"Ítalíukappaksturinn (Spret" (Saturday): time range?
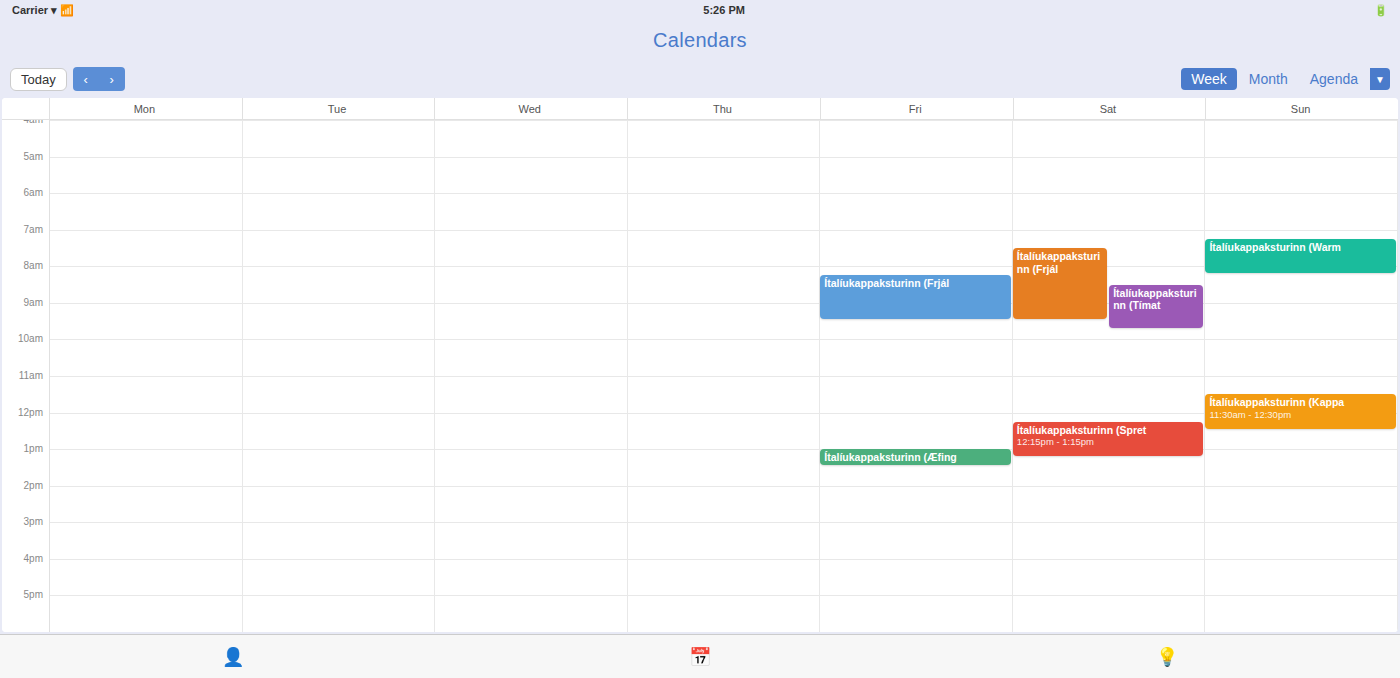
12:15 PM to 1:15 PM